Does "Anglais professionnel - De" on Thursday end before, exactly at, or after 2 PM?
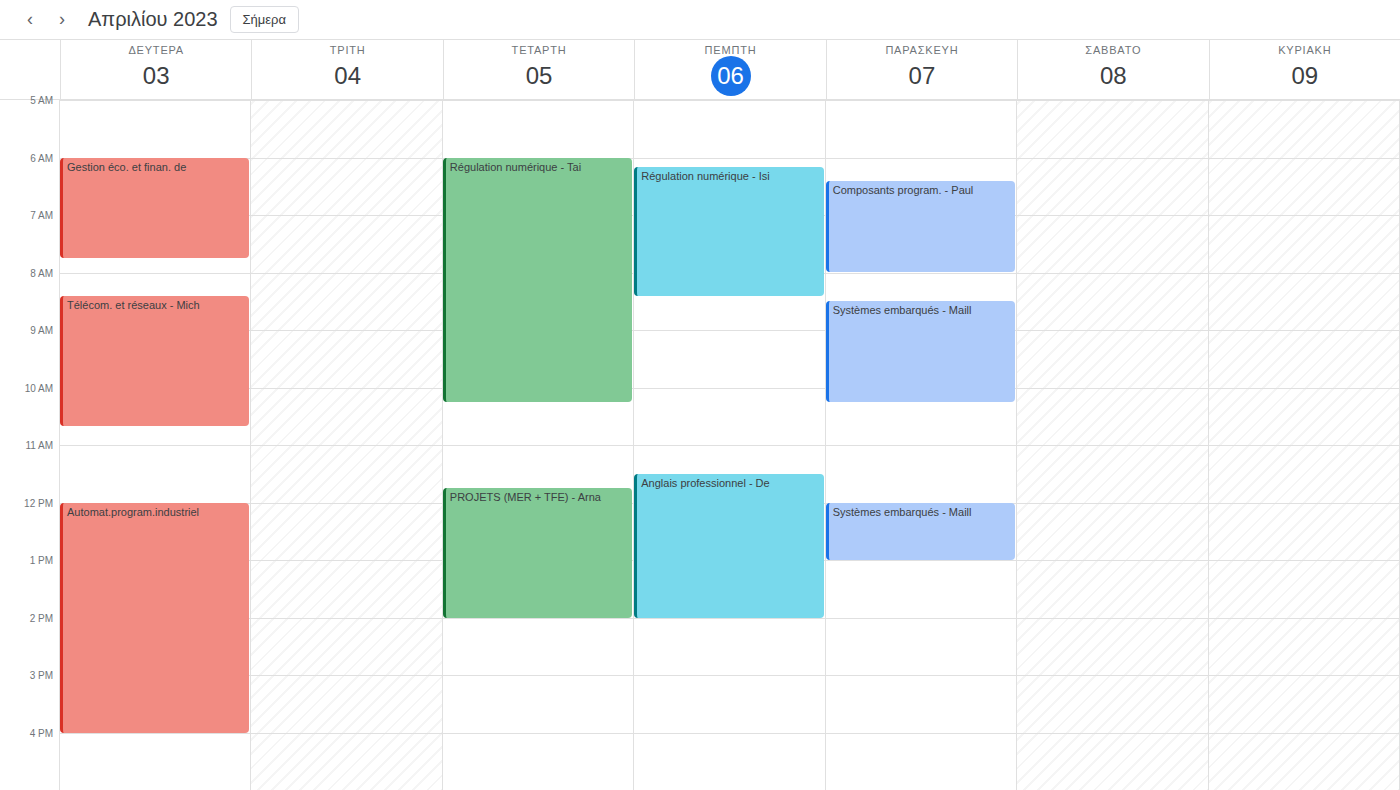
2:00 PM -- exactly at 2 PM, on the 2 PM line.